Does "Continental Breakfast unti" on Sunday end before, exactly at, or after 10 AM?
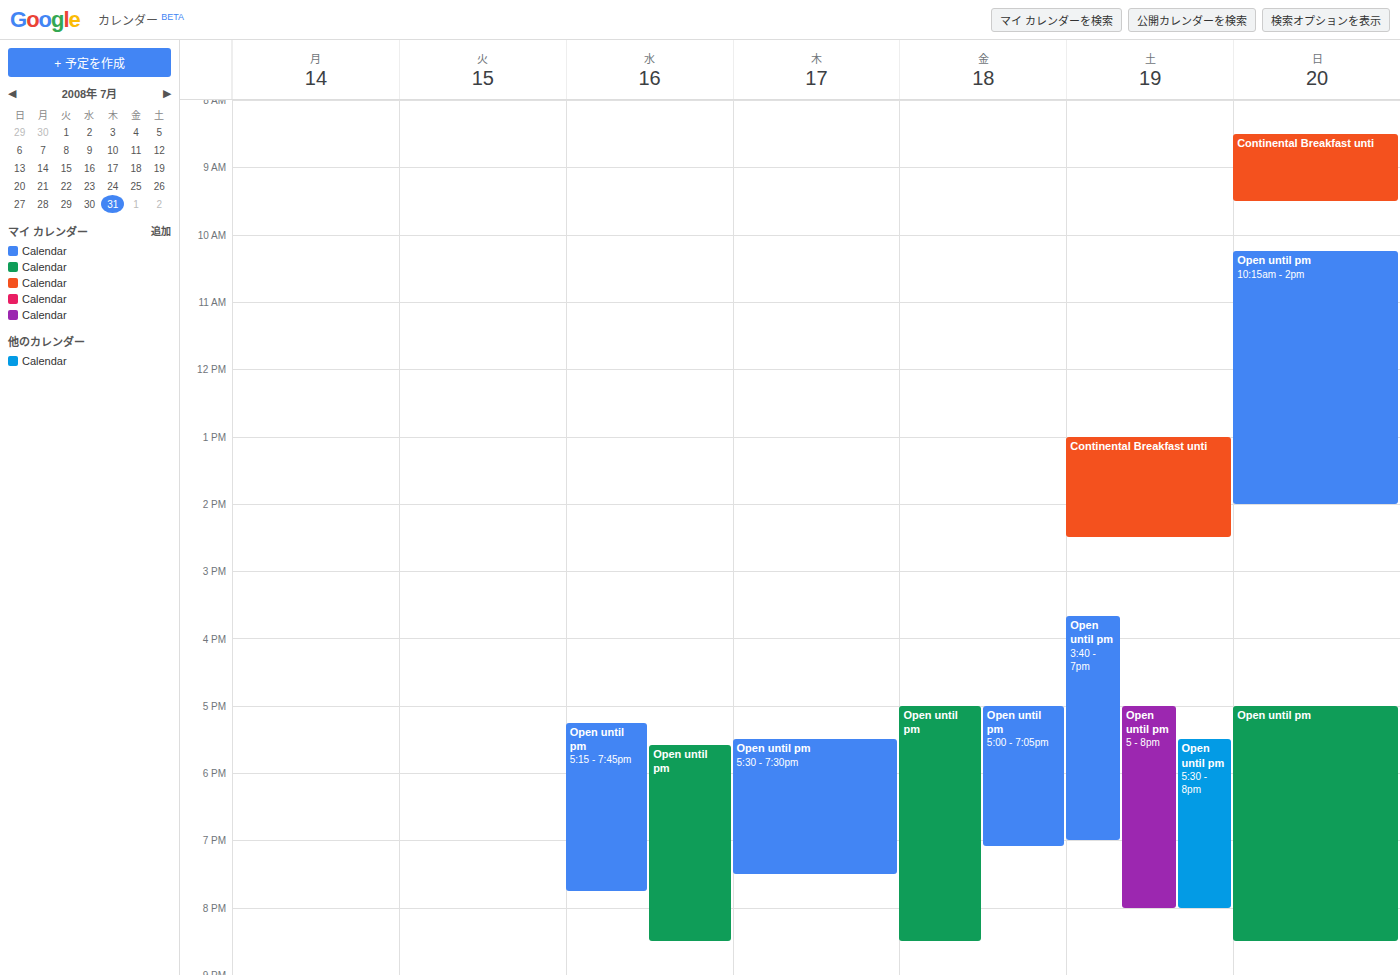
9:30 AM -- before 10 AM, 30 minutes above the 10 AM line.